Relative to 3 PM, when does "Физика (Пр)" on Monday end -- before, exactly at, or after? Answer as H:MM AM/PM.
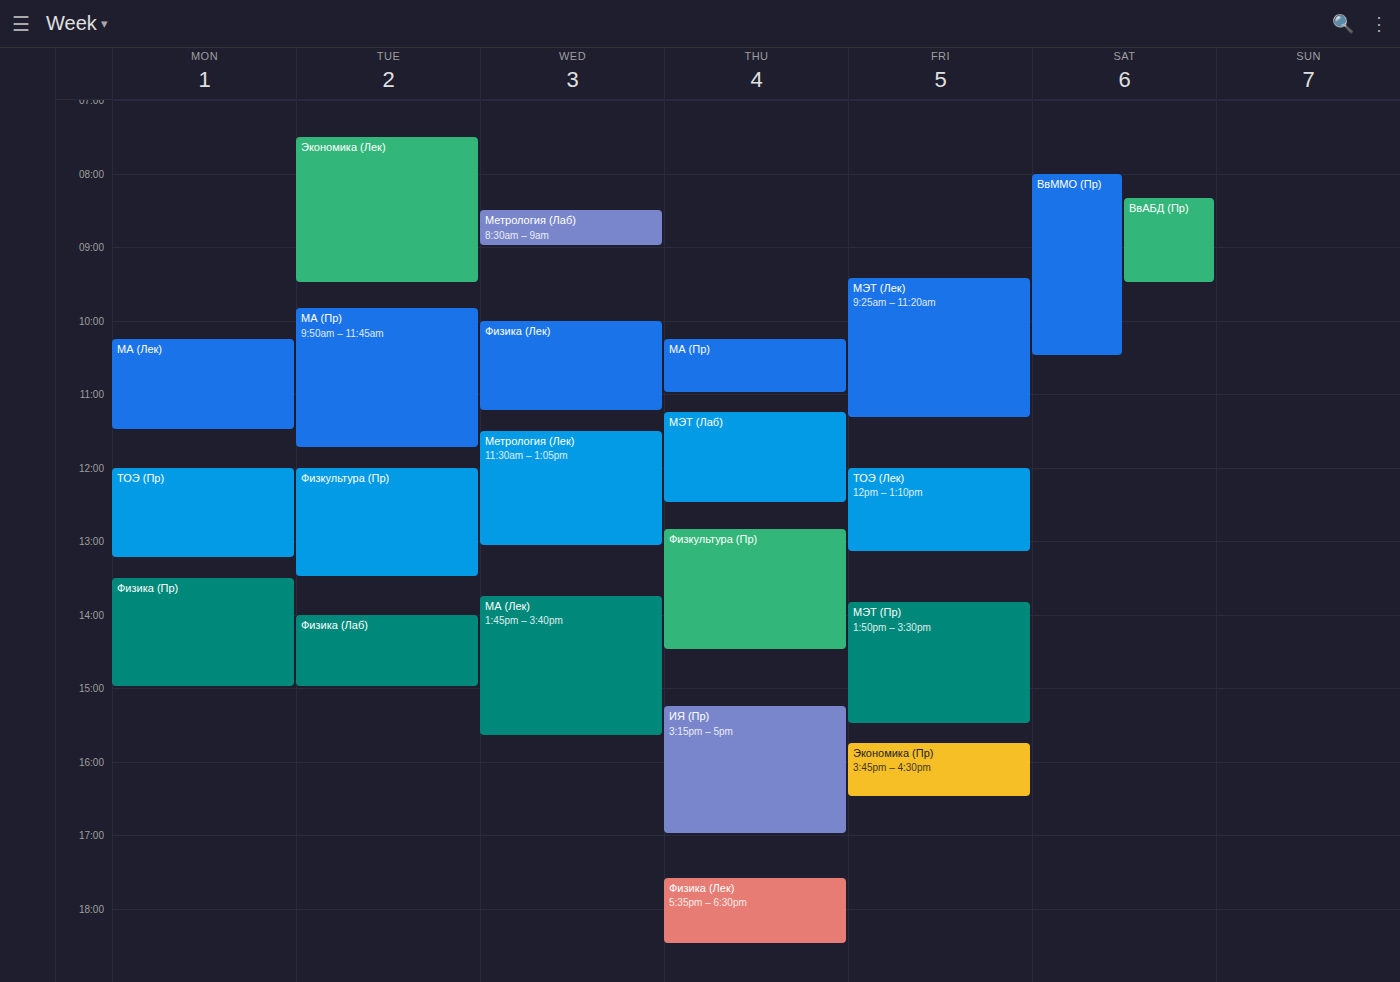
3:00 PM -- exactly at 3 PM, on the 3 PM line.